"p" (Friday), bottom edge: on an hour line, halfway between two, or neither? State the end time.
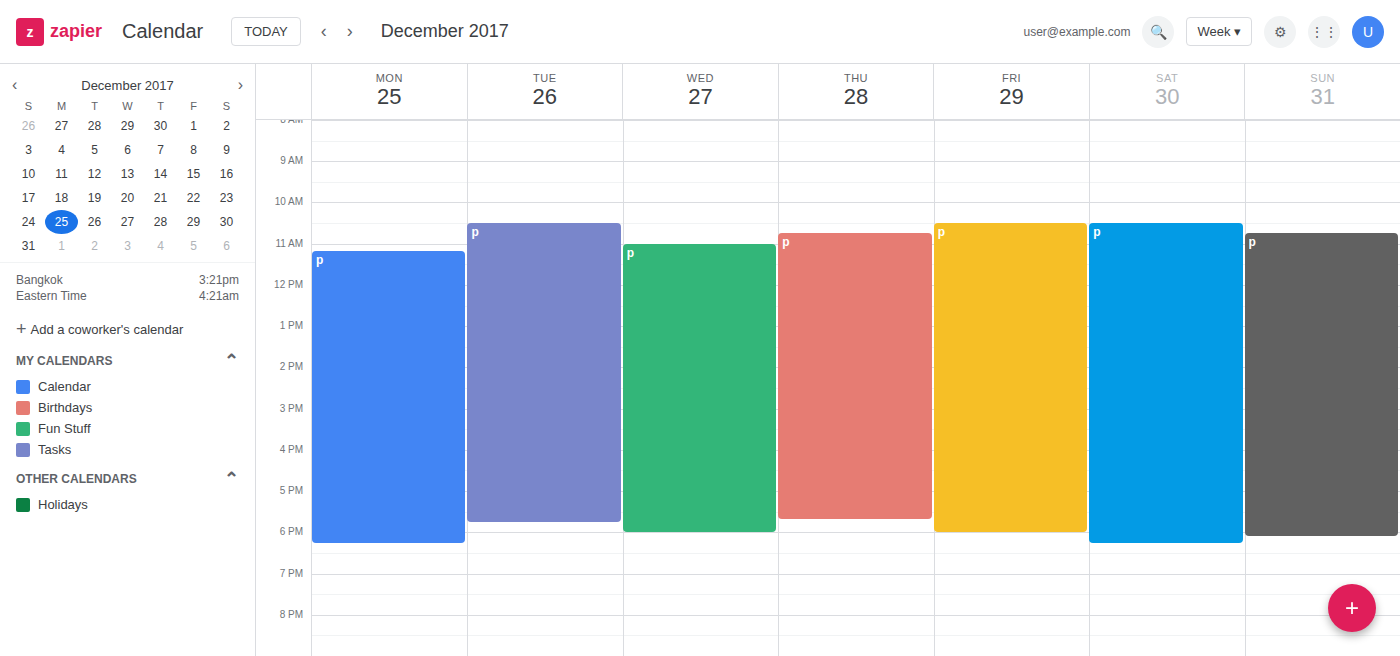
6:00 PM -- exactly on the 6 PM line.